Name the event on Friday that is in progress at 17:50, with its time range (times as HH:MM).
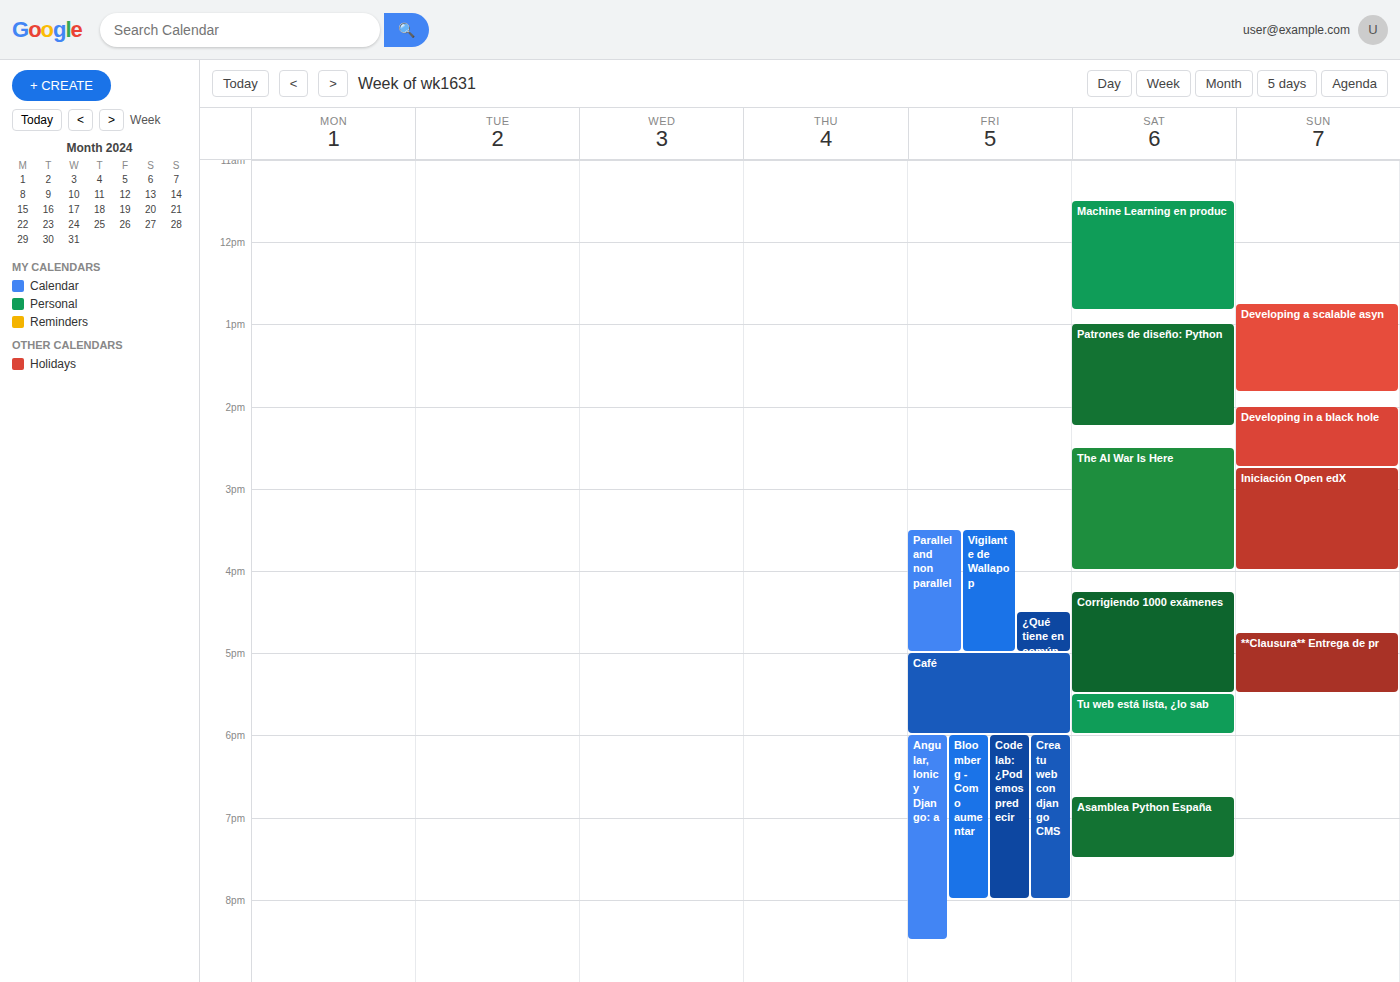
"Café", 17:00 to 18:00